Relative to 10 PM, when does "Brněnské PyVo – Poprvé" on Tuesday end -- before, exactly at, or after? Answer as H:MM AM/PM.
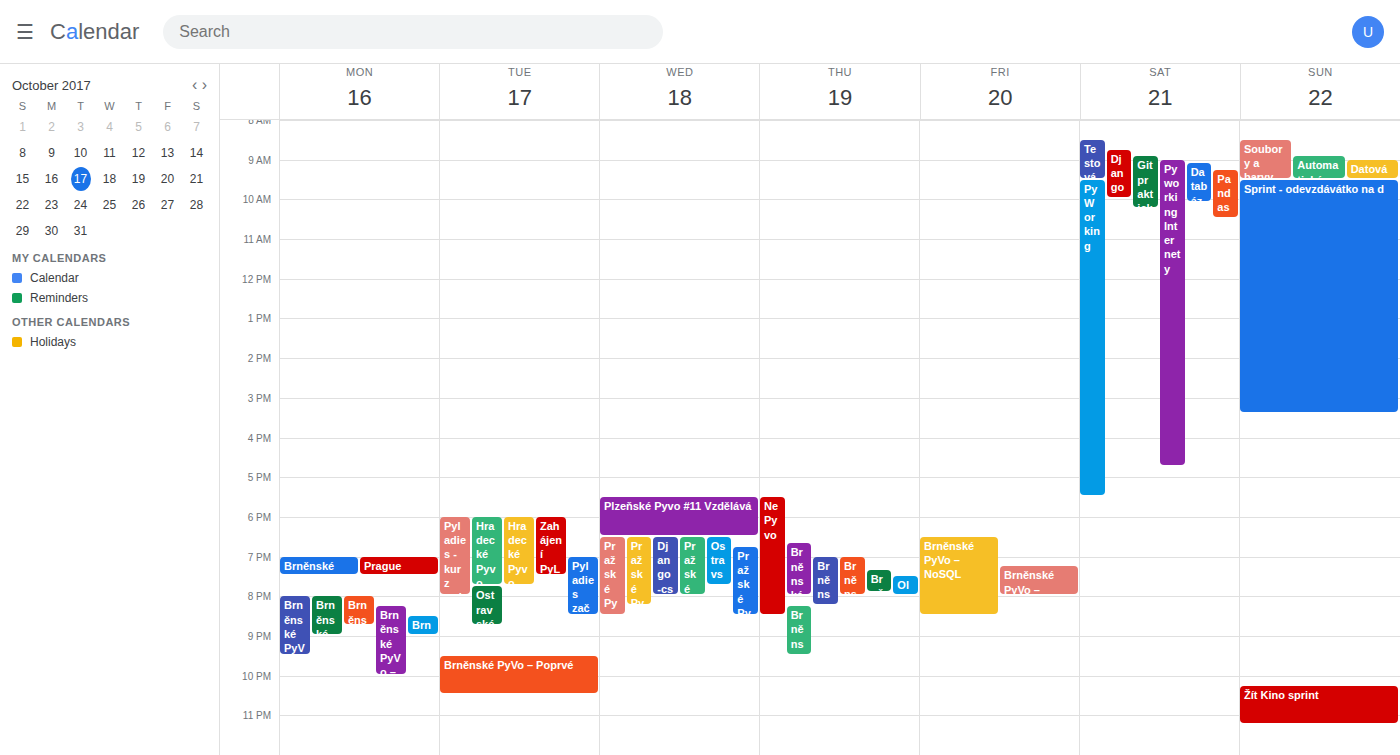
10:30 PM -- after 10 PM, 30 minutes below the 10 PM line.